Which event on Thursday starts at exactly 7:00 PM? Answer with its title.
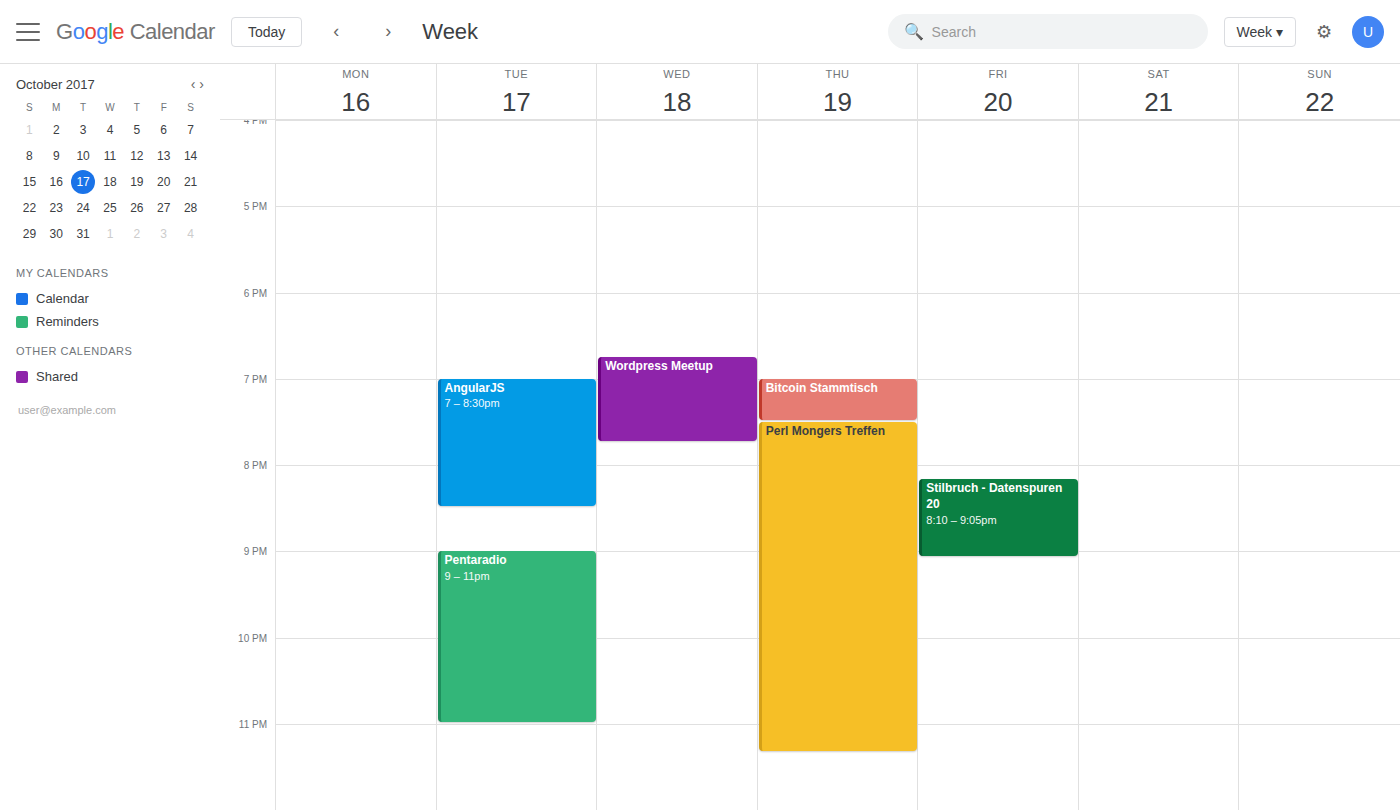
"Bitcoin Stammtisch"